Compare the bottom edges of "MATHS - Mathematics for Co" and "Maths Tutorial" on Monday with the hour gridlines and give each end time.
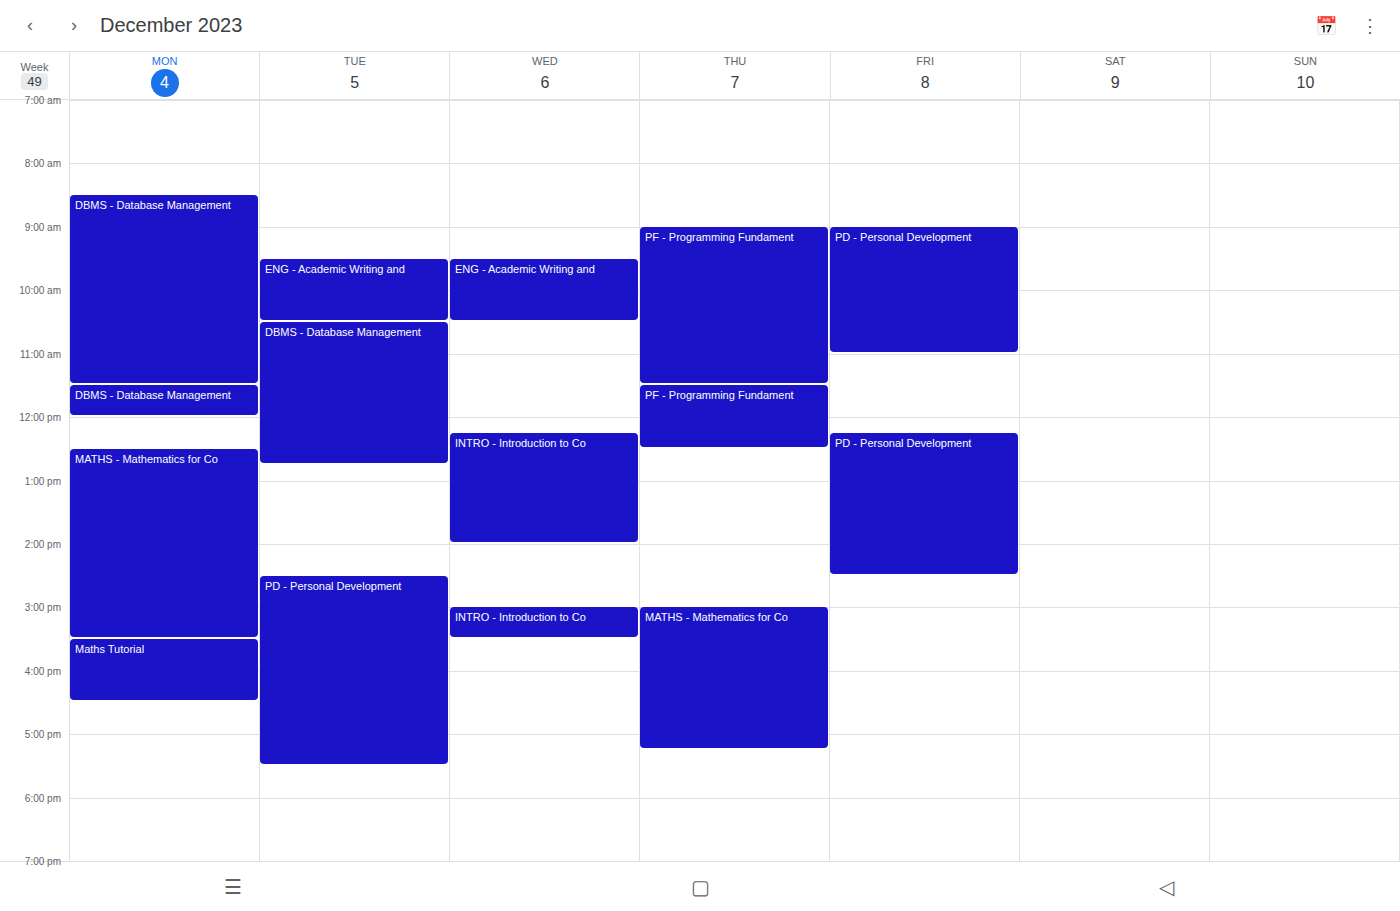
"MATHS - Mathematics for Co": 15:30, halfway between the 15:00 and 16:00 lines. "Maths Tutorial": 16:30, halfway between the 16:00 and 17:00 lines.